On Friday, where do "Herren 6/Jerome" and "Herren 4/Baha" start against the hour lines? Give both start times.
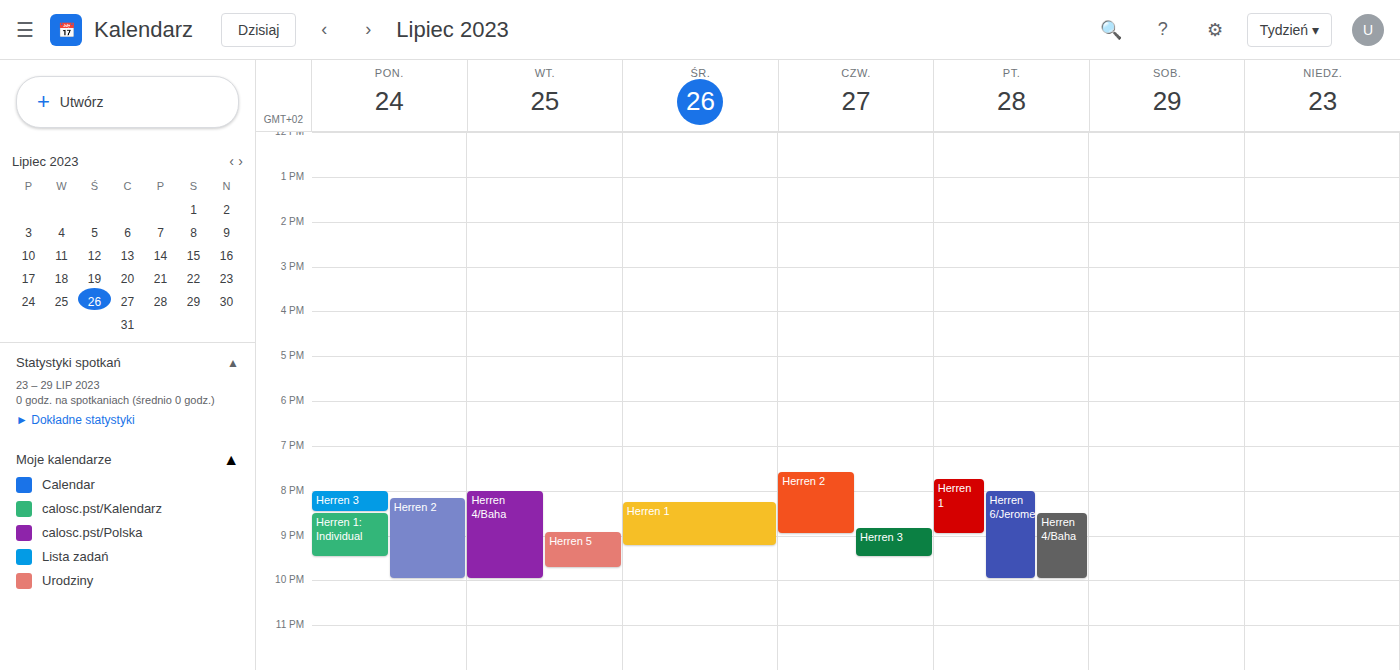
"Herren 6/Jerome": 8:00 PM, exactly on the 8 PM line. "Herren 4/Baha": 8:30 PM, halfway between the 8 PM and 9 PM lines.